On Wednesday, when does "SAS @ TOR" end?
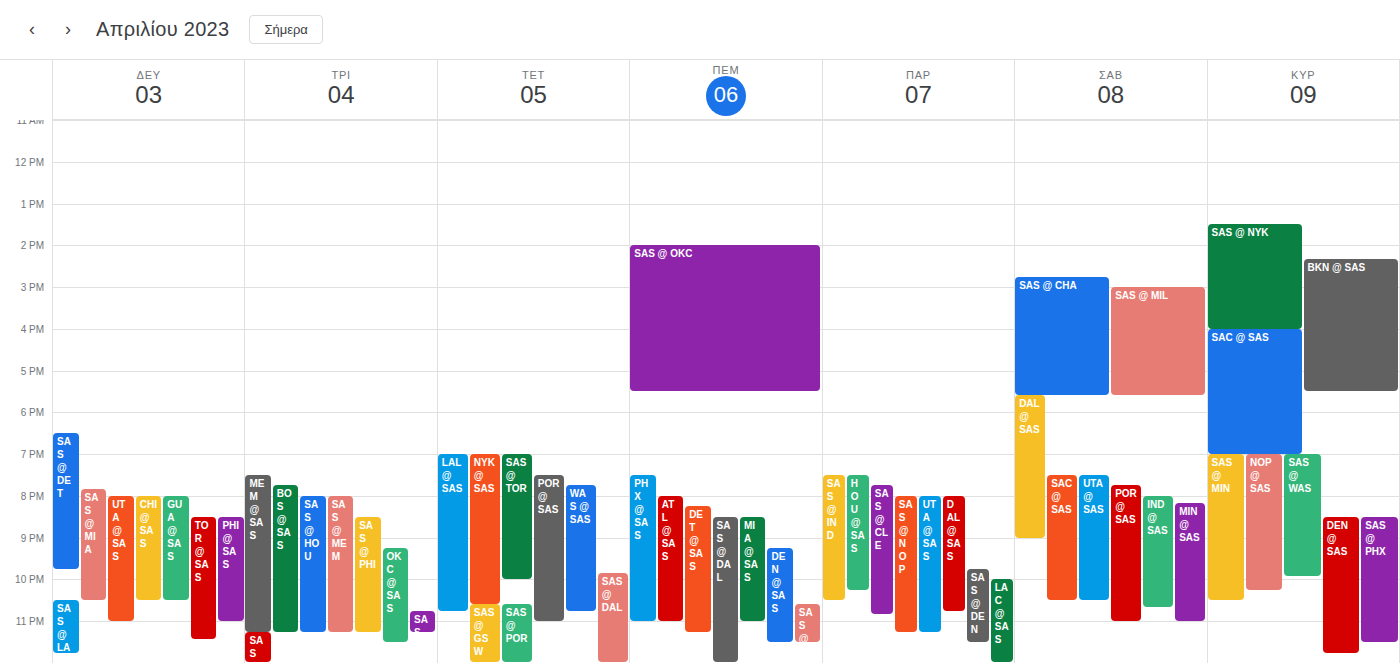
10:00 PM